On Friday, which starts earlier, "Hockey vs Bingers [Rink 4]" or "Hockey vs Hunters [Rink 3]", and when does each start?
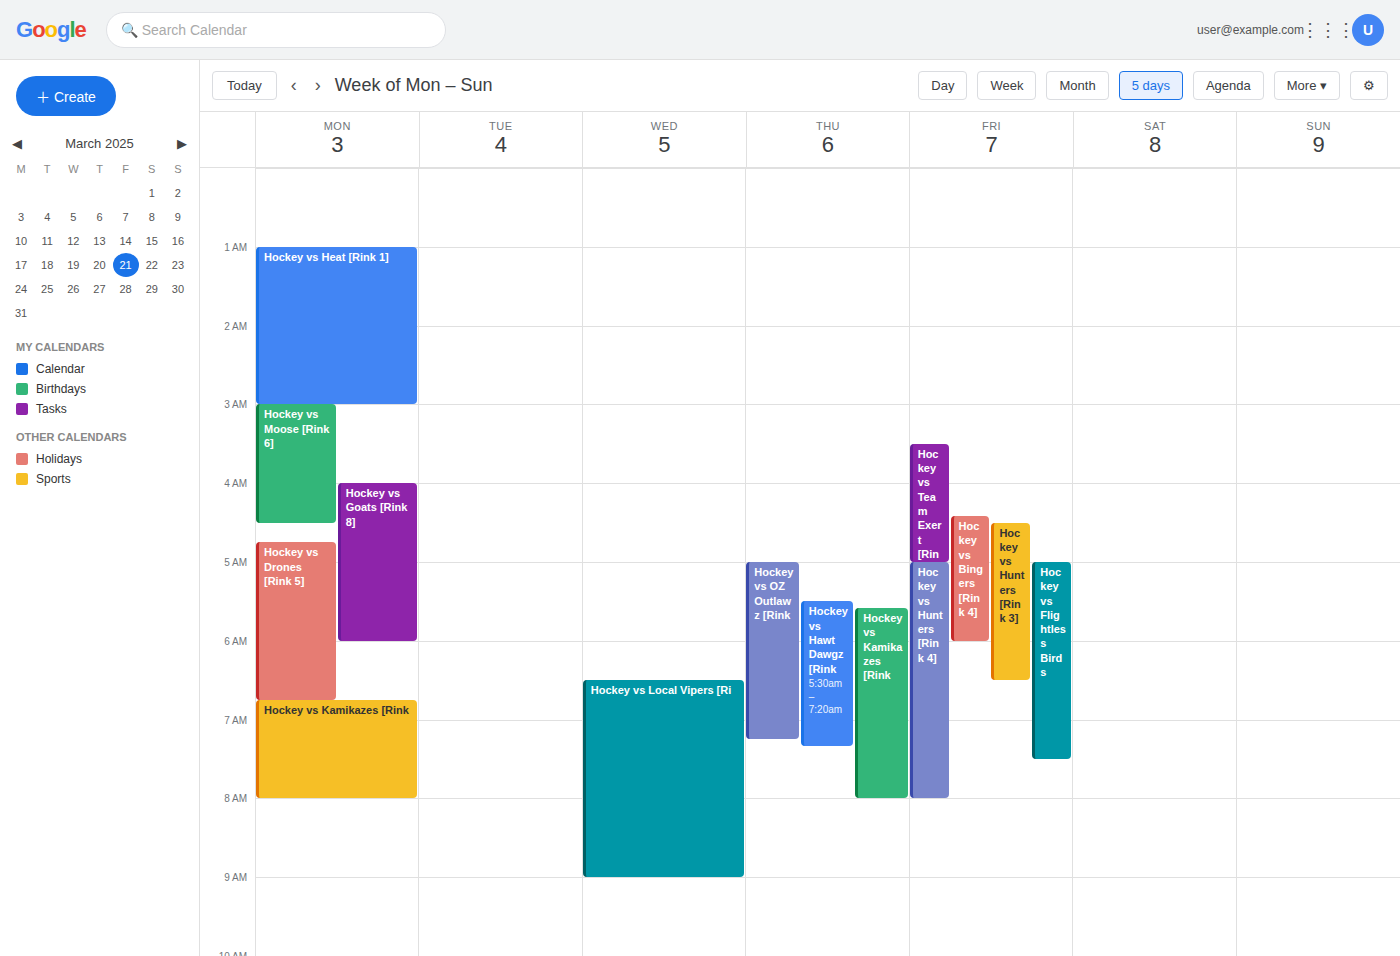
"Hockey vs Bingers [Rink 4]" 4:25 AM; "Hockey vs Hunters [Rink 3]" 4:30 AM.